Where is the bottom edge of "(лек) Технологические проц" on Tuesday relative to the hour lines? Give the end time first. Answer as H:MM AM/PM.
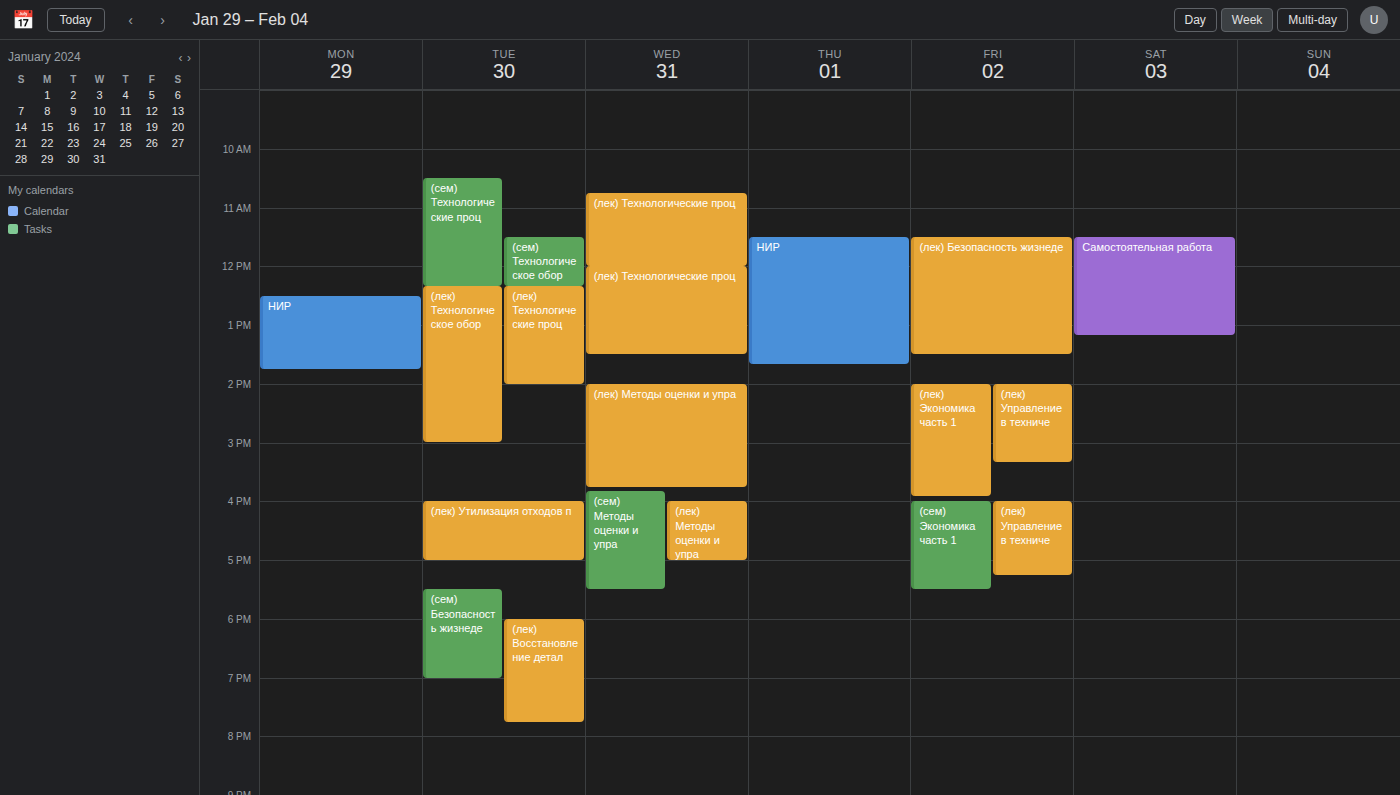
2:00 PM -- exactly on the 2 PM line.